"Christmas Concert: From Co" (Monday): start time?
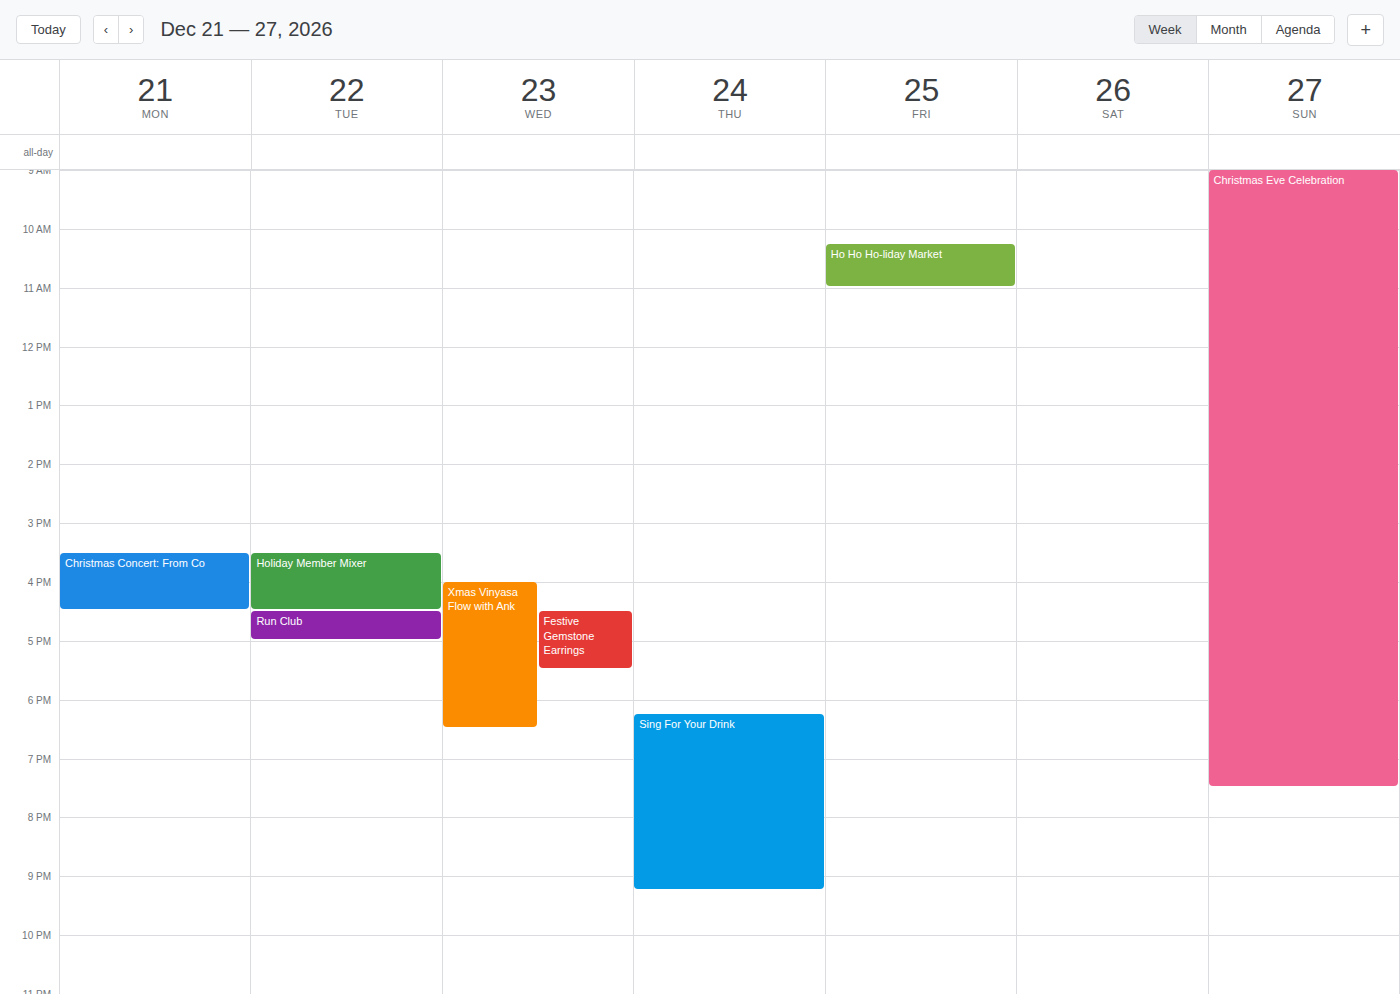
3:30 PM